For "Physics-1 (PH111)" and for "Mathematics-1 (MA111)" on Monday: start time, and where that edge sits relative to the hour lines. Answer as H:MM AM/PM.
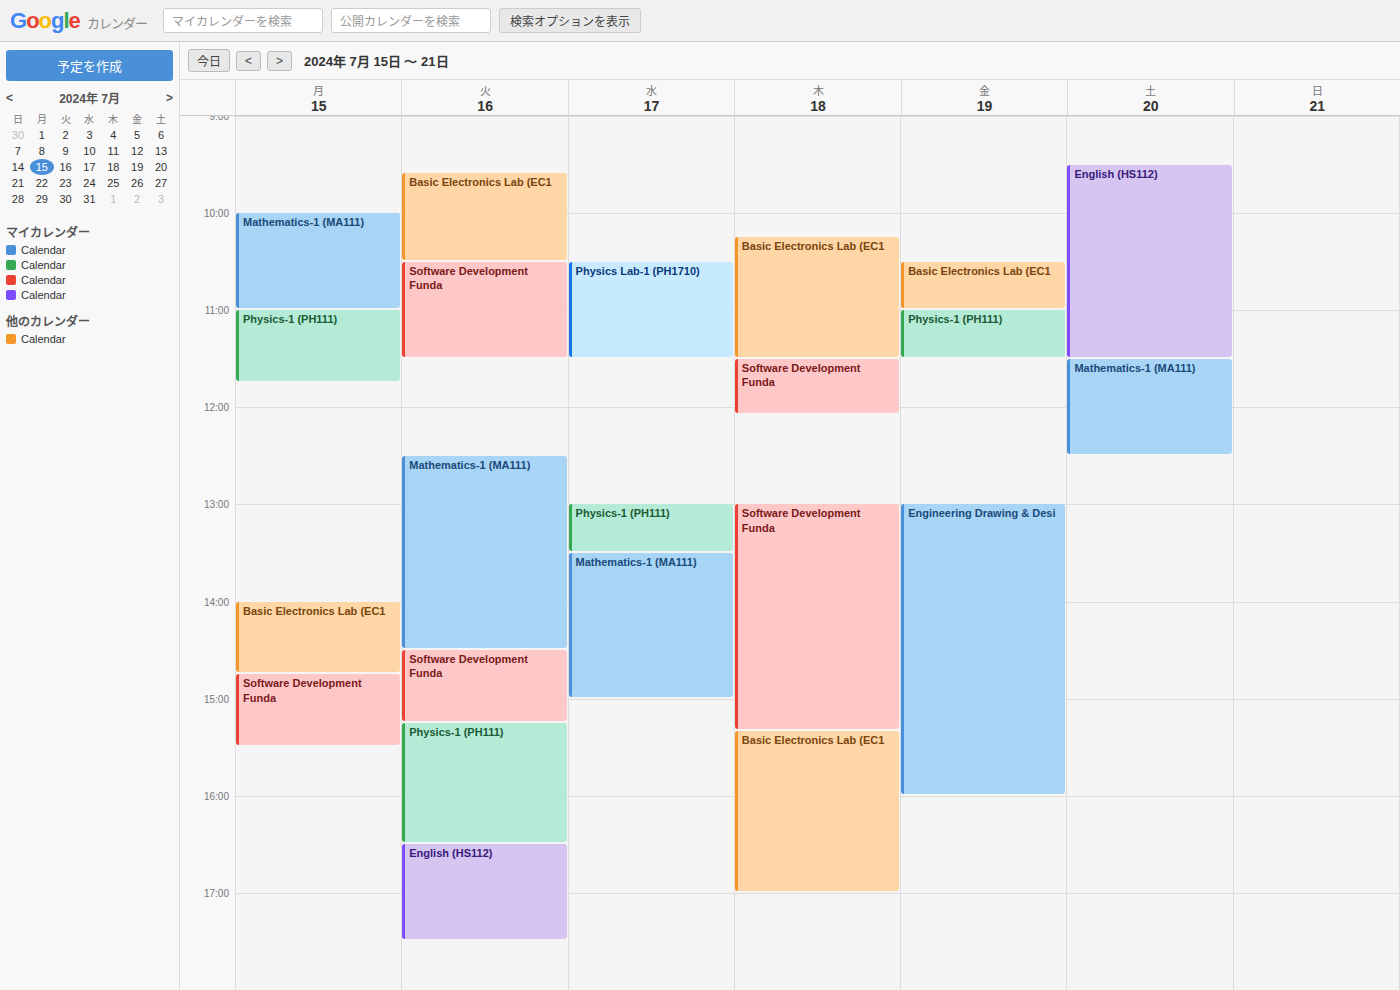
"Physics-1 (PH111)": 11:00 AM, exactly on the 11 AM line. "Mathematics-1 (MA111)": 10:00 AM, exactly on the 10 AM line.